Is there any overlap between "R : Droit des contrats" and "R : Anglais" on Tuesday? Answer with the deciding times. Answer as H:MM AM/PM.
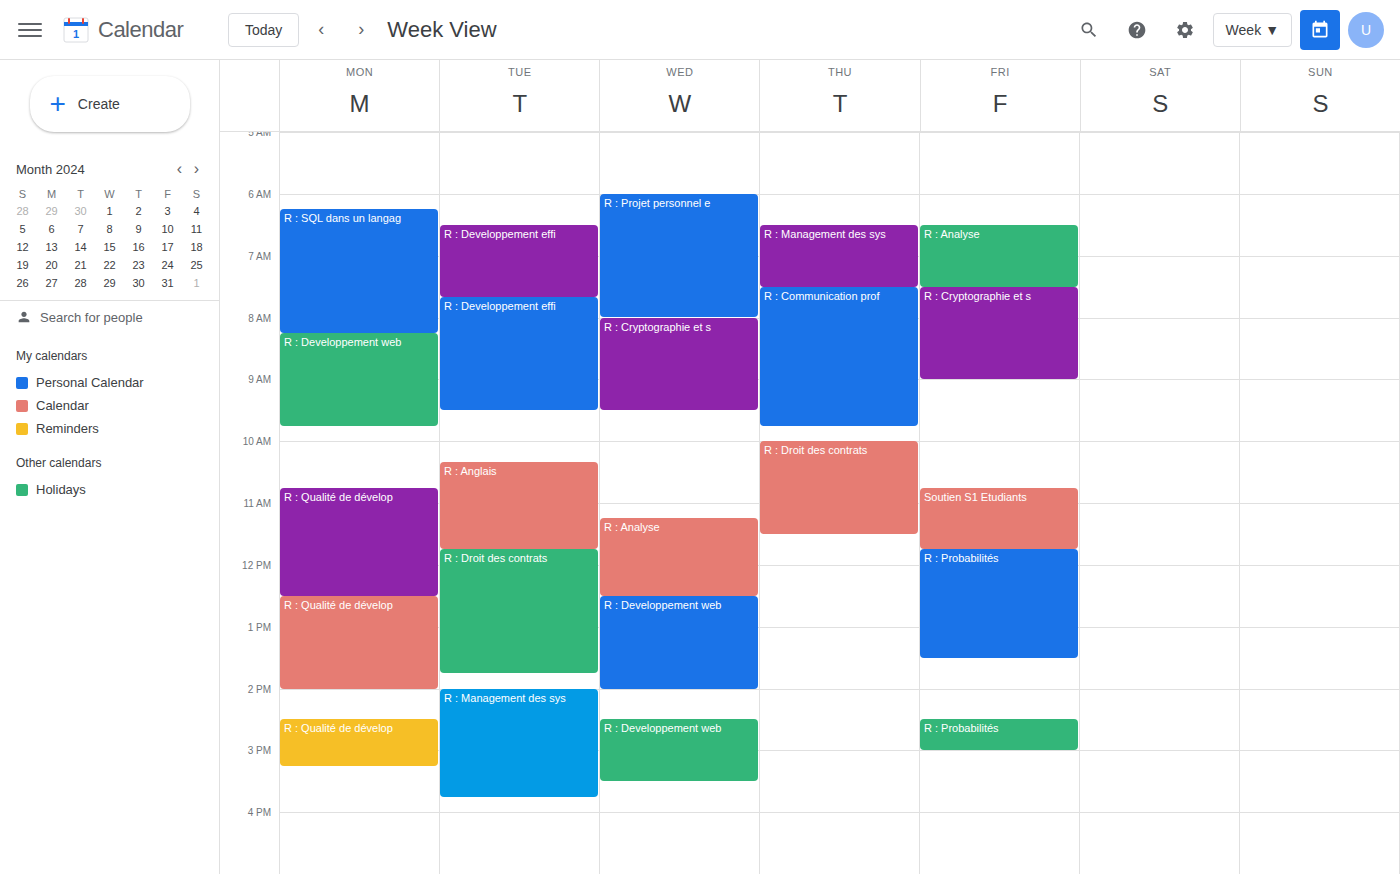
"R : Anglais" ends at 11:45 AM, exactly when "R : Droit des contrats" starts -- they touch but do not overlap.